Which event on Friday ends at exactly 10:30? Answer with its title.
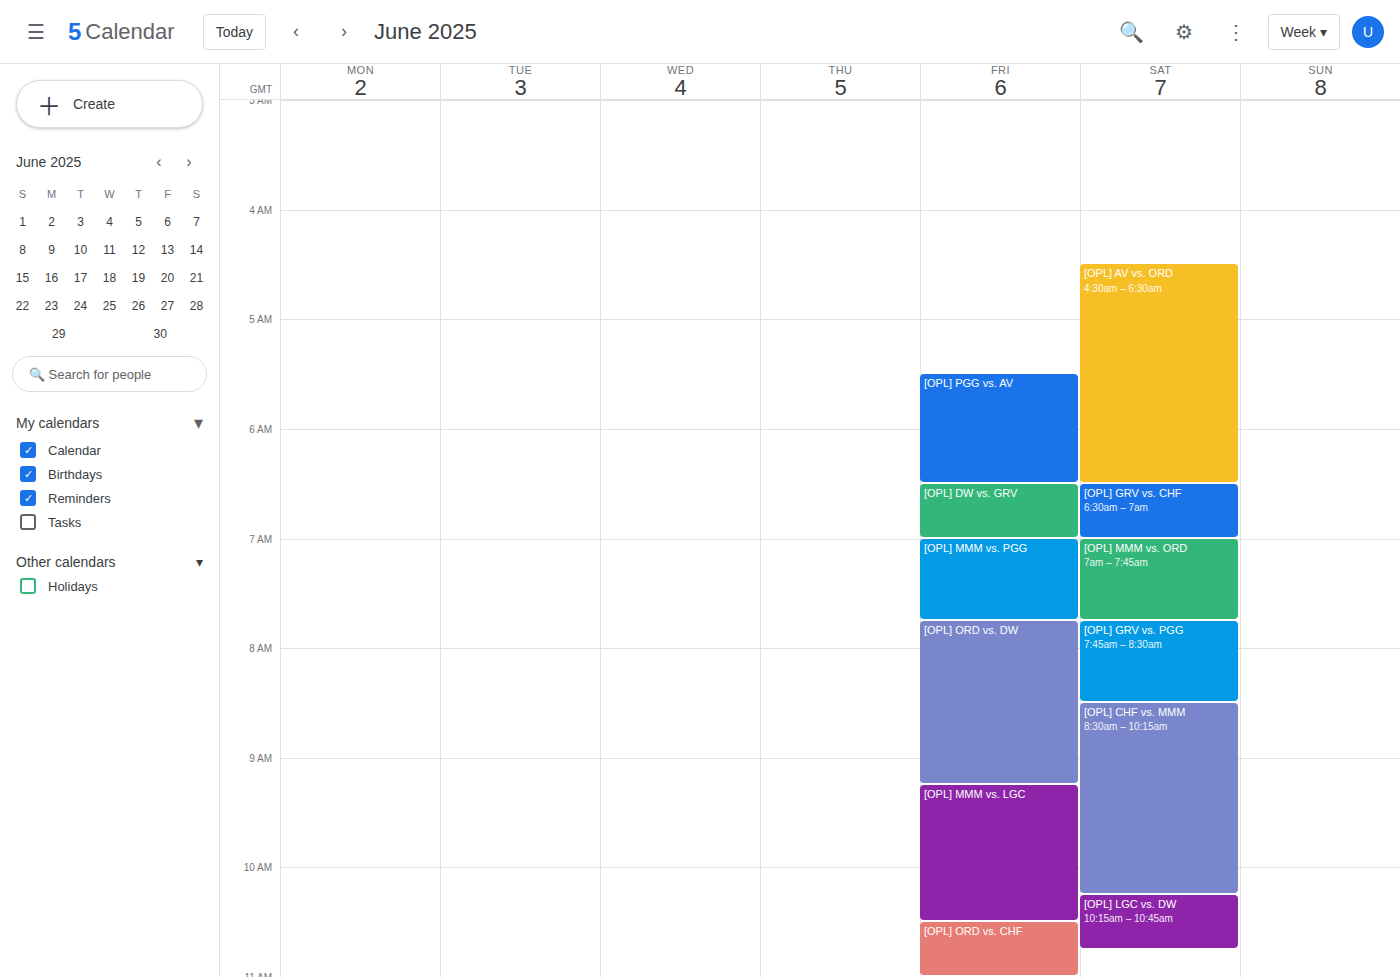
"[OPL] MMM vs. LGC"